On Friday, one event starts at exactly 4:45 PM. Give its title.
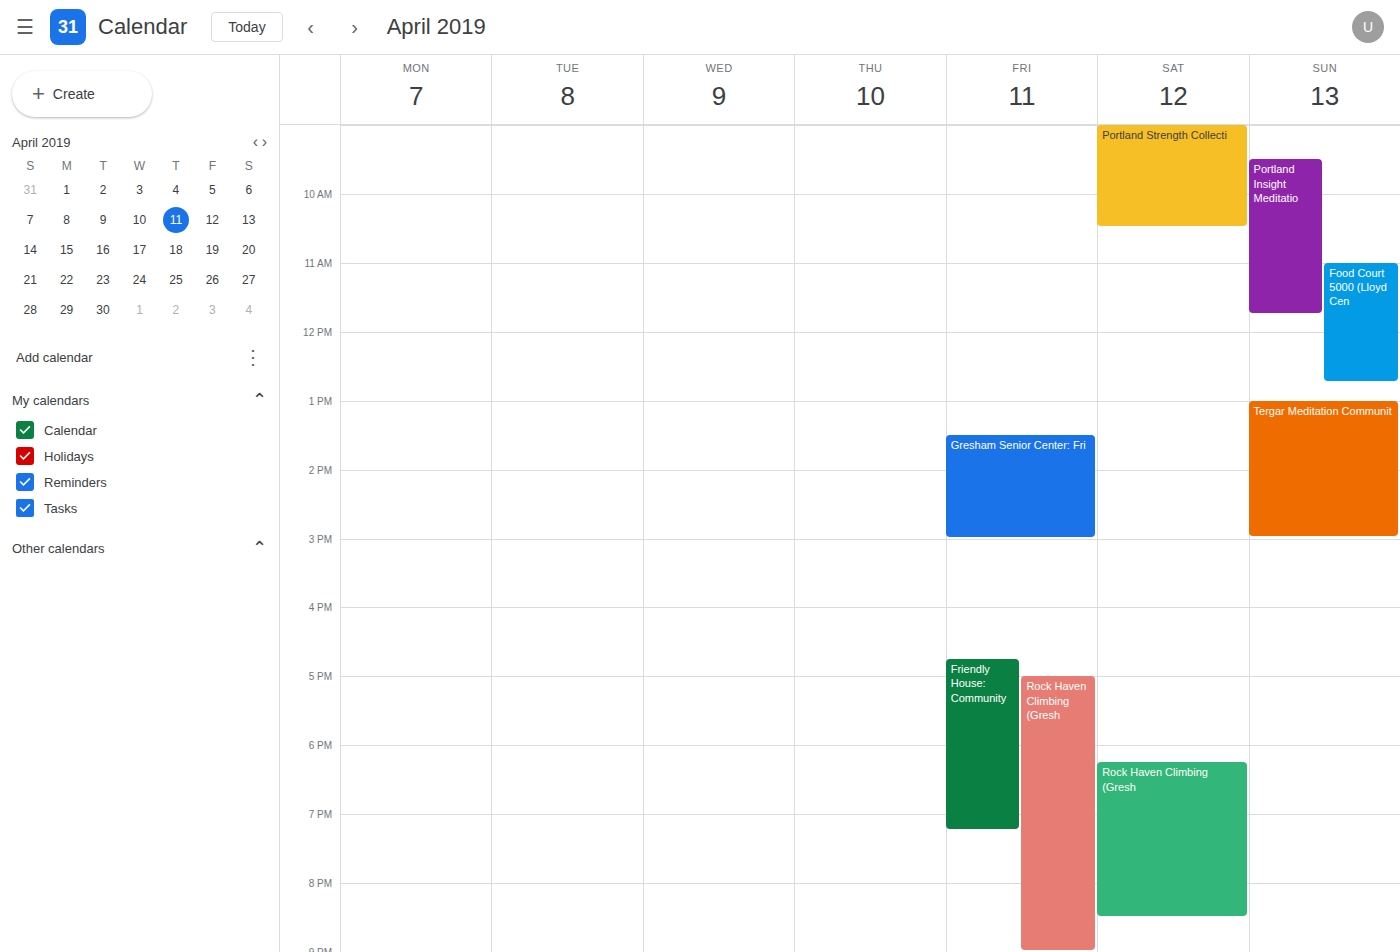
"Friendly House: Community"